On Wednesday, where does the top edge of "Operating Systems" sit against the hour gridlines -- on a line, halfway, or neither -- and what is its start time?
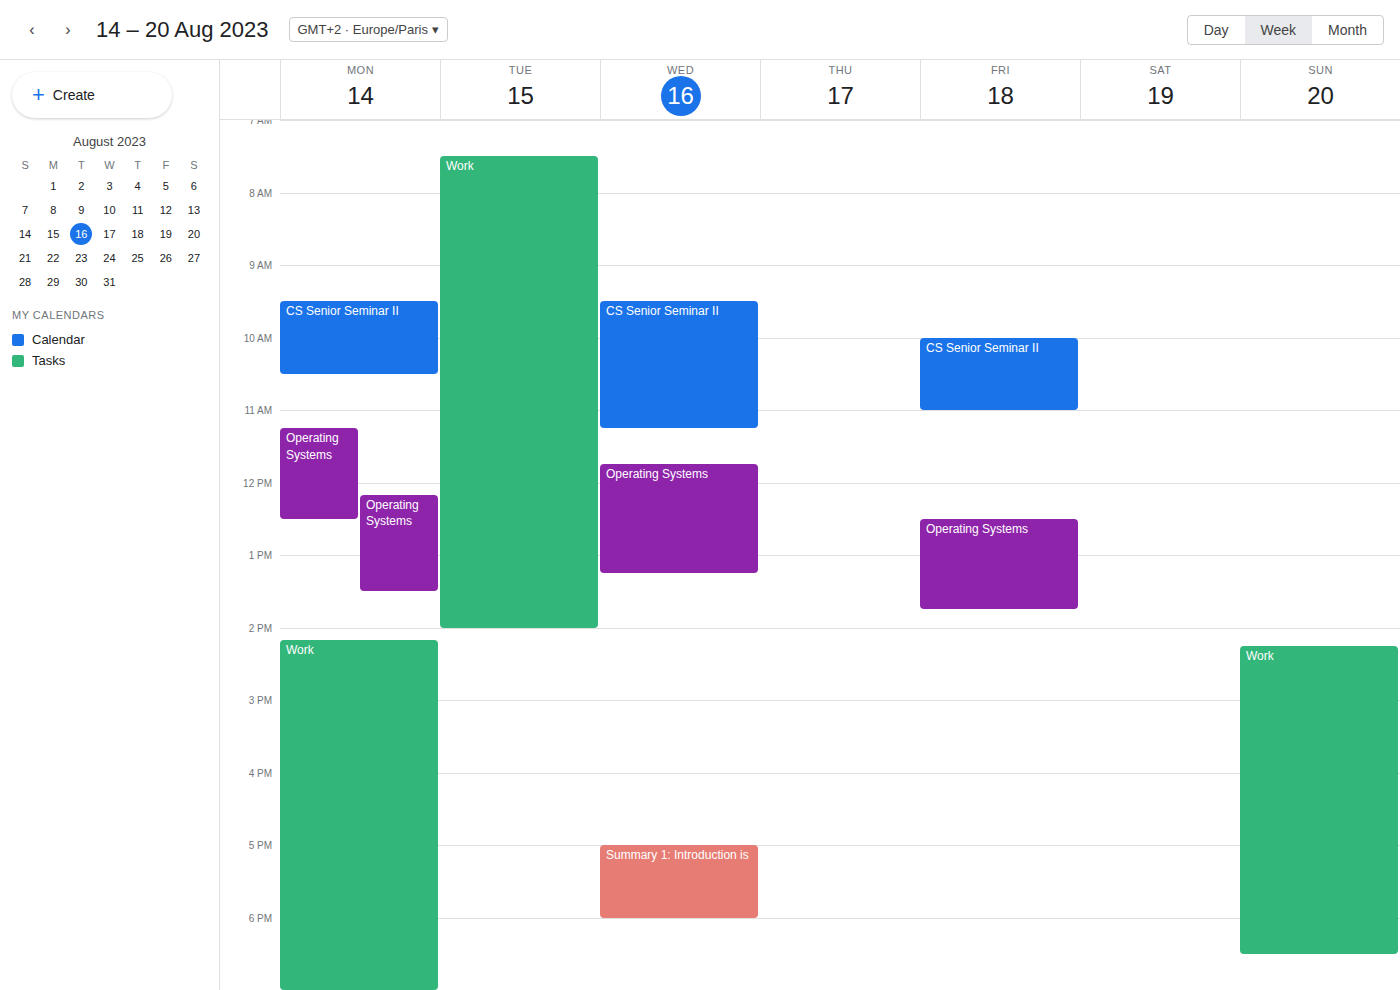
11:45 AM -- neither: three quarters of the way from the 11 AM line to the 12 PM line.